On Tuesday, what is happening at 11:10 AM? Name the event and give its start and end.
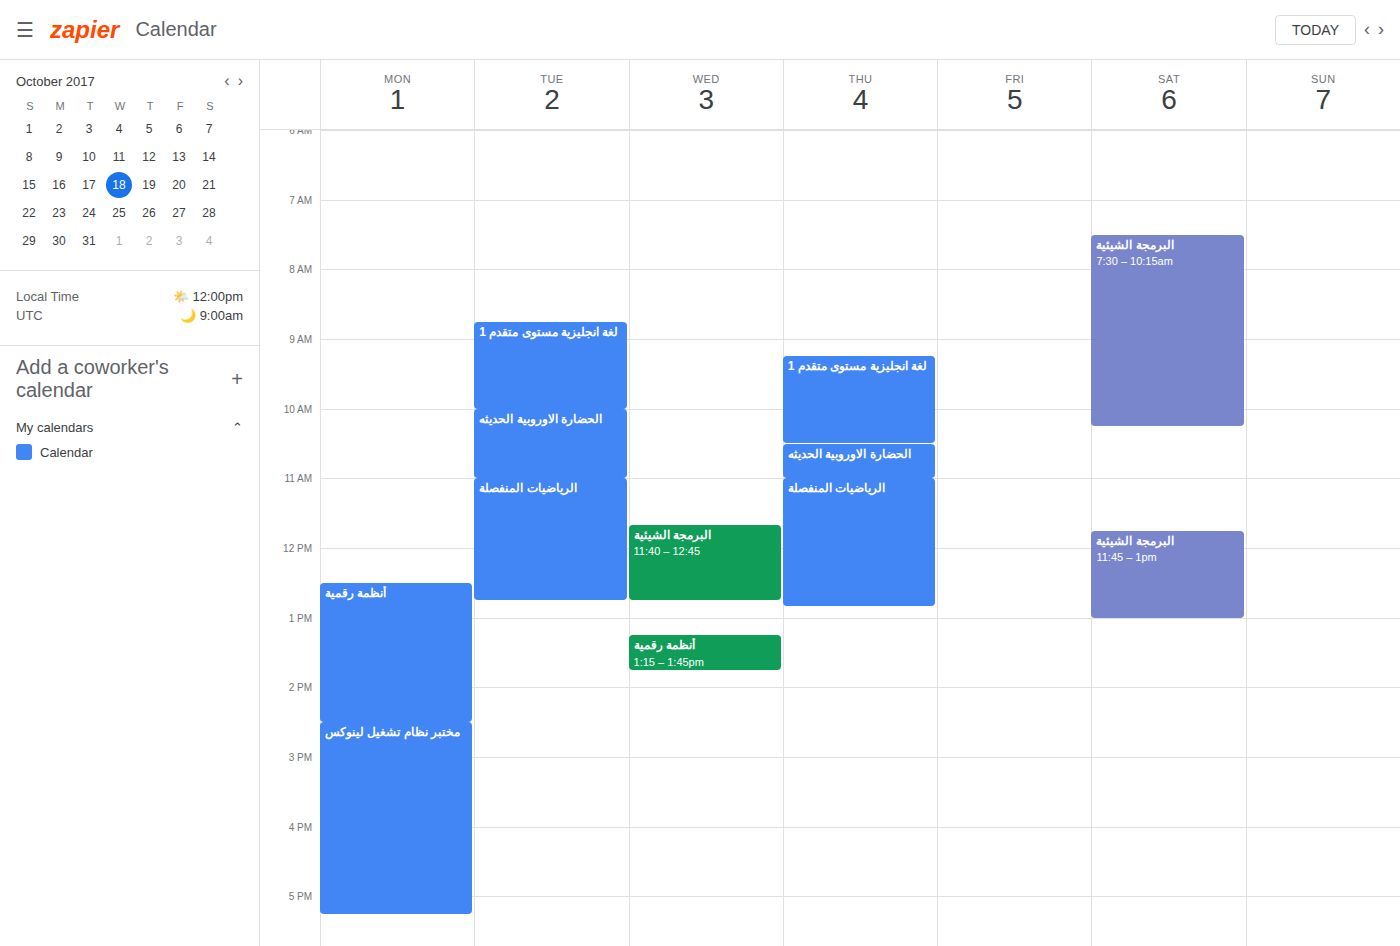
"الرياضيات المنفصلة", 11:00 AM to 12:45 PM